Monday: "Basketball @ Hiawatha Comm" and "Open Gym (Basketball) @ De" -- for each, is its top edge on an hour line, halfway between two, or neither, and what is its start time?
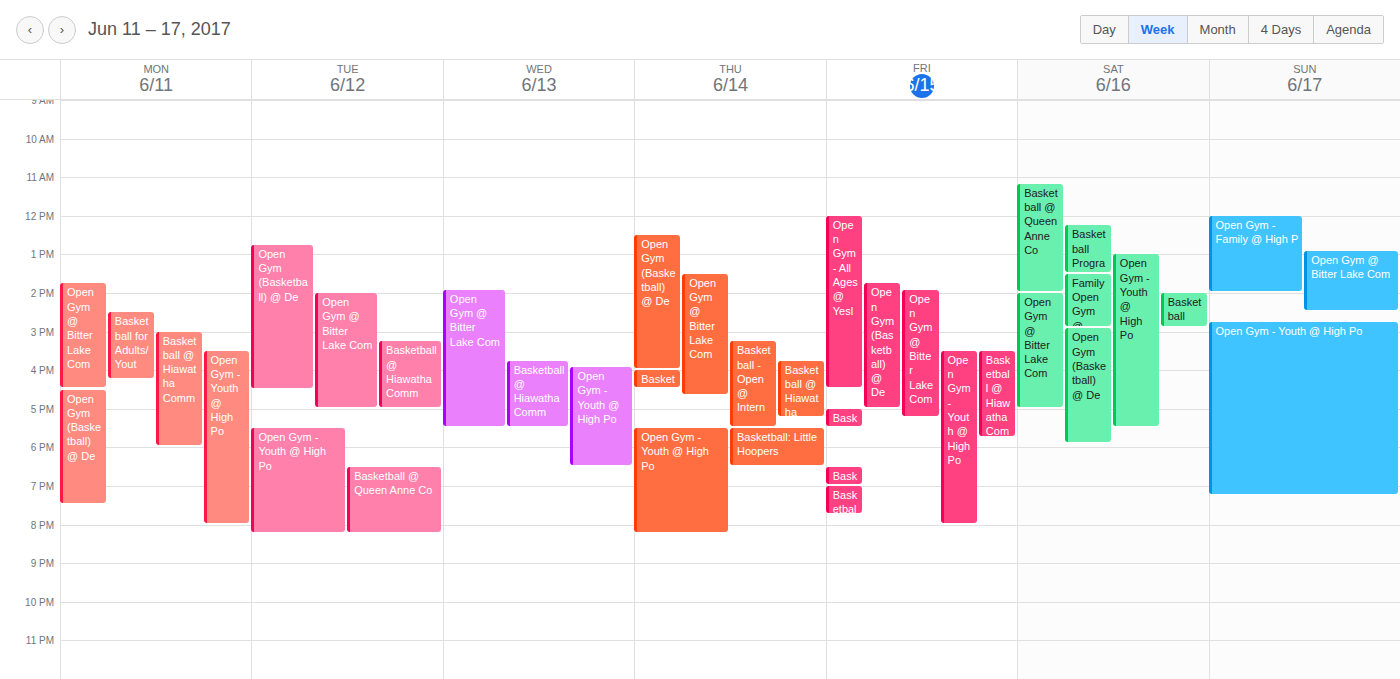
"Basketball @ Hiawatha Comm": 3:00 PM, exactly on the 3 PM line. "Open Gym (Basketball) @ De": 4:30 PM, halfway between the 4 PM and 5 PM lines.